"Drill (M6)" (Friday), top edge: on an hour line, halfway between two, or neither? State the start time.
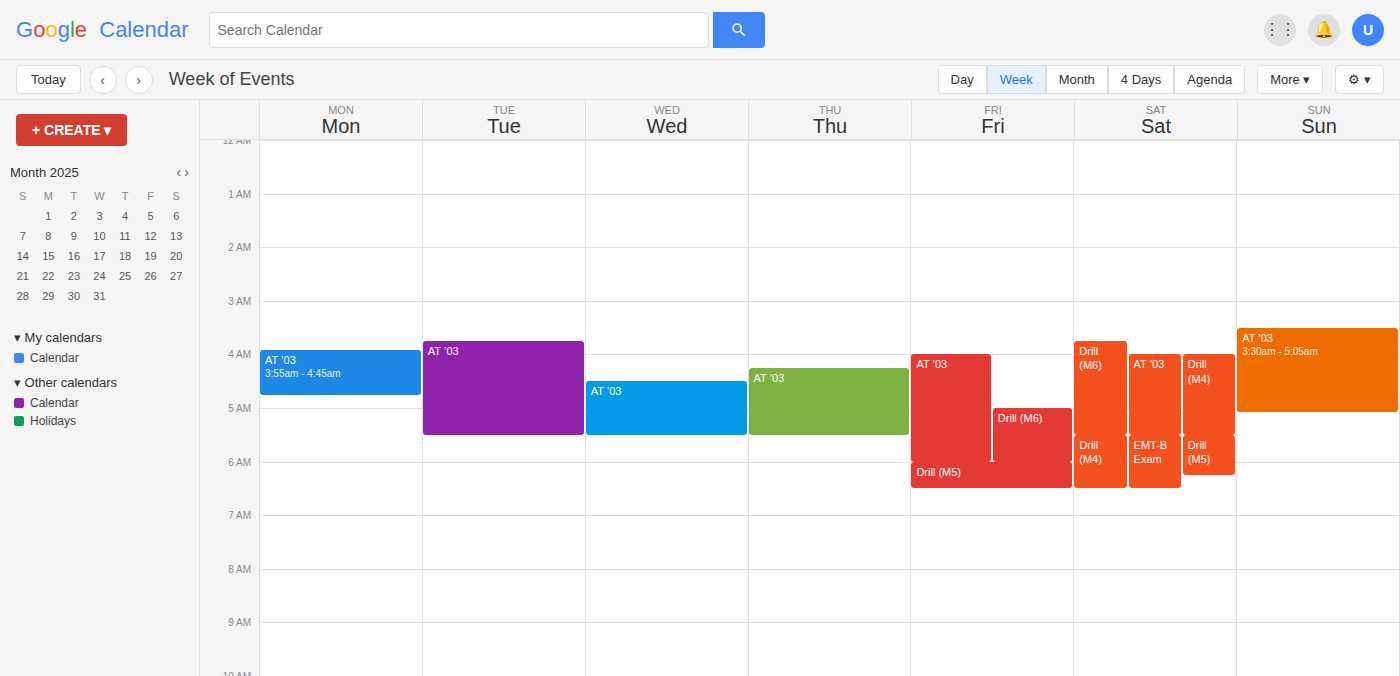
5:00 AM -- exactly on the 5 AM line.